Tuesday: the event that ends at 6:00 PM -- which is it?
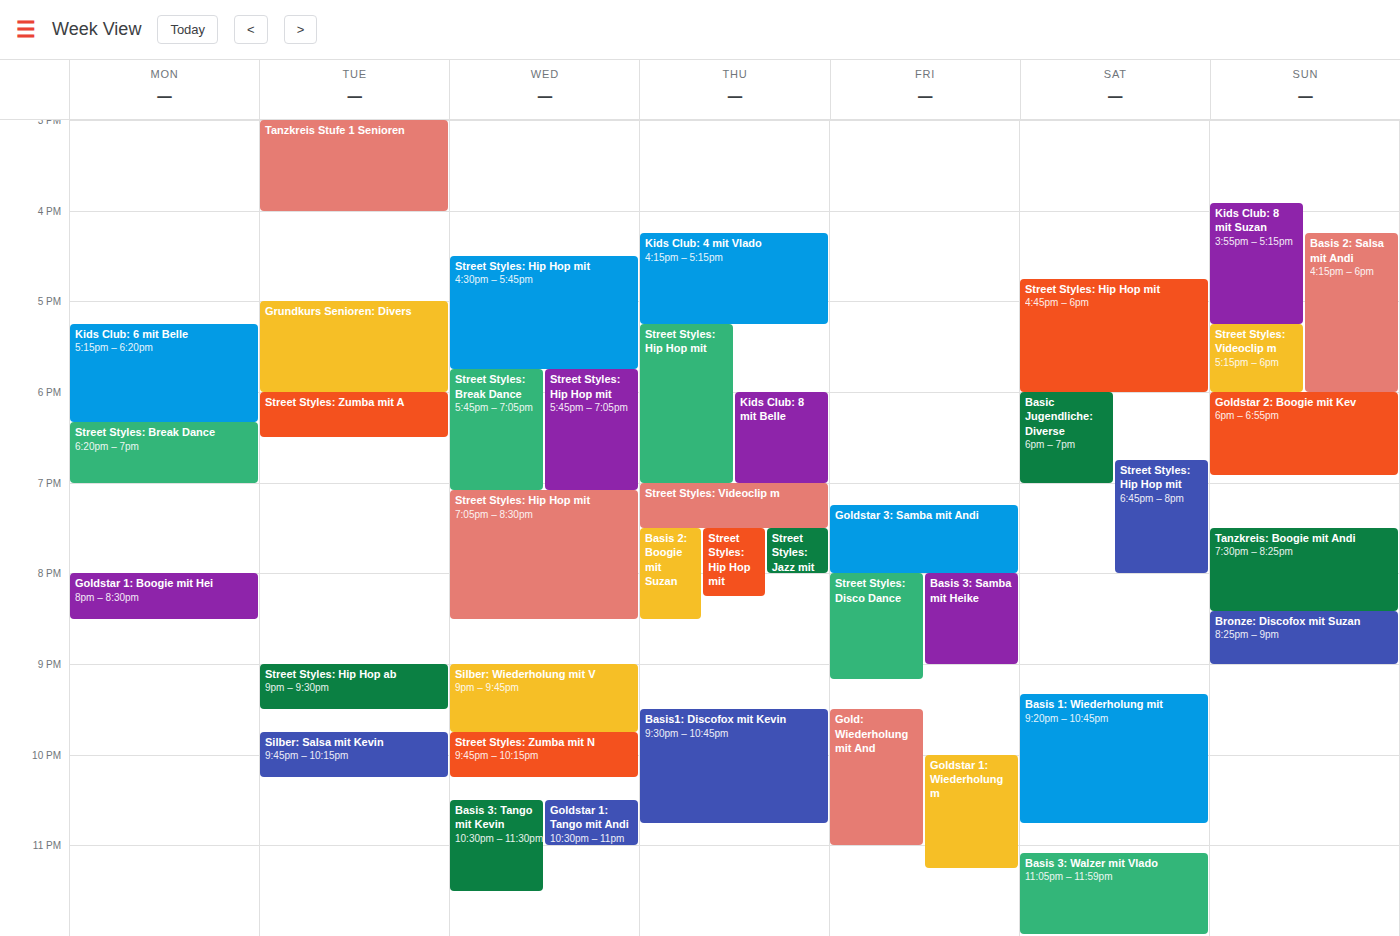
"Grundkurs Senioren: Divers"